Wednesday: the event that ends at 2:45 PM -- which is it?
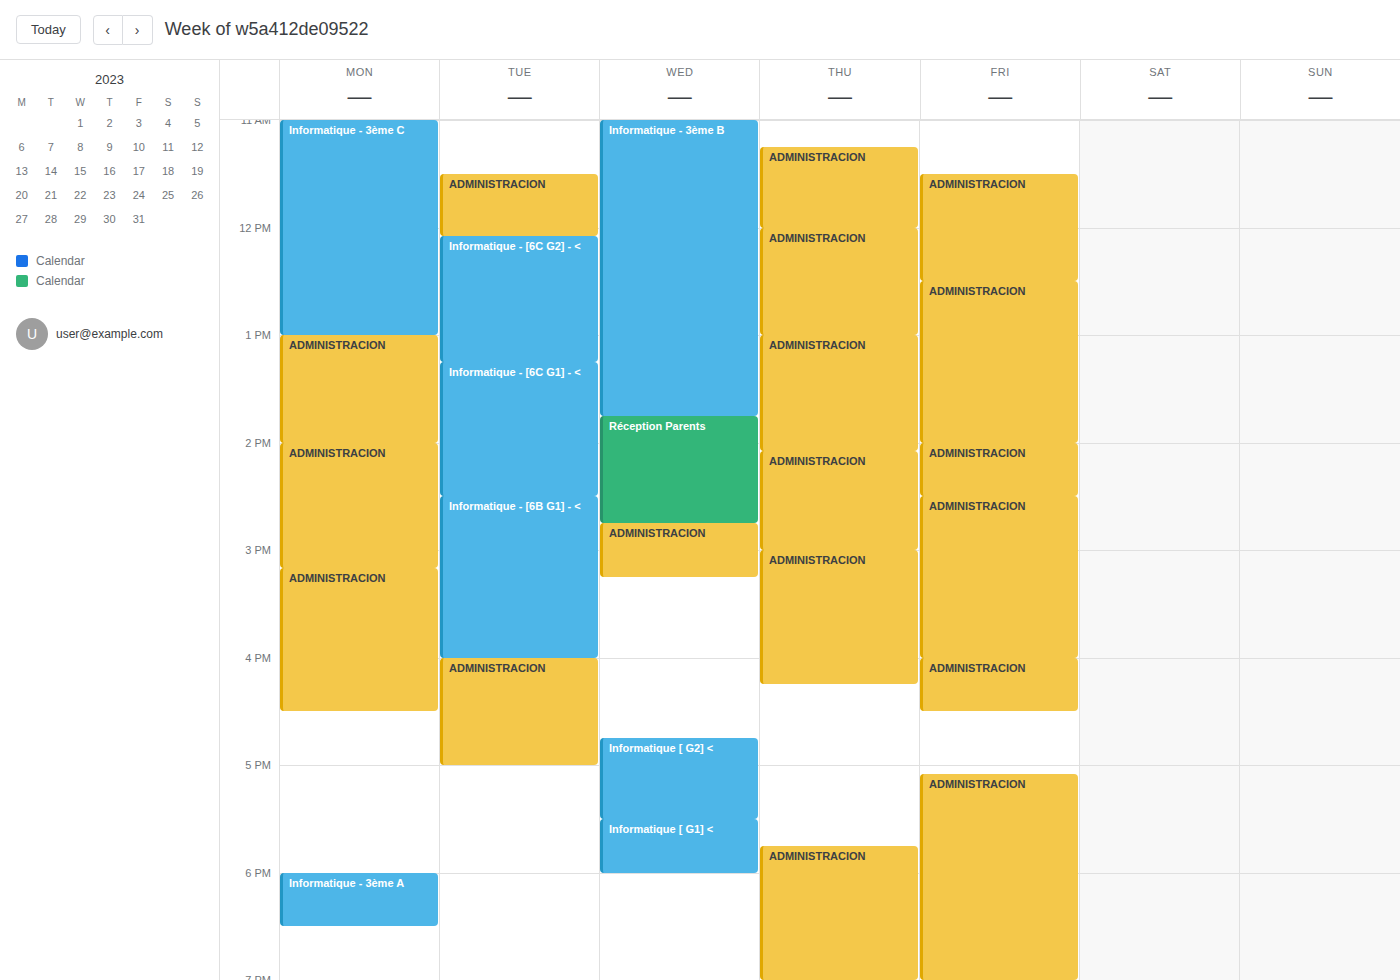
"Réception Parents"